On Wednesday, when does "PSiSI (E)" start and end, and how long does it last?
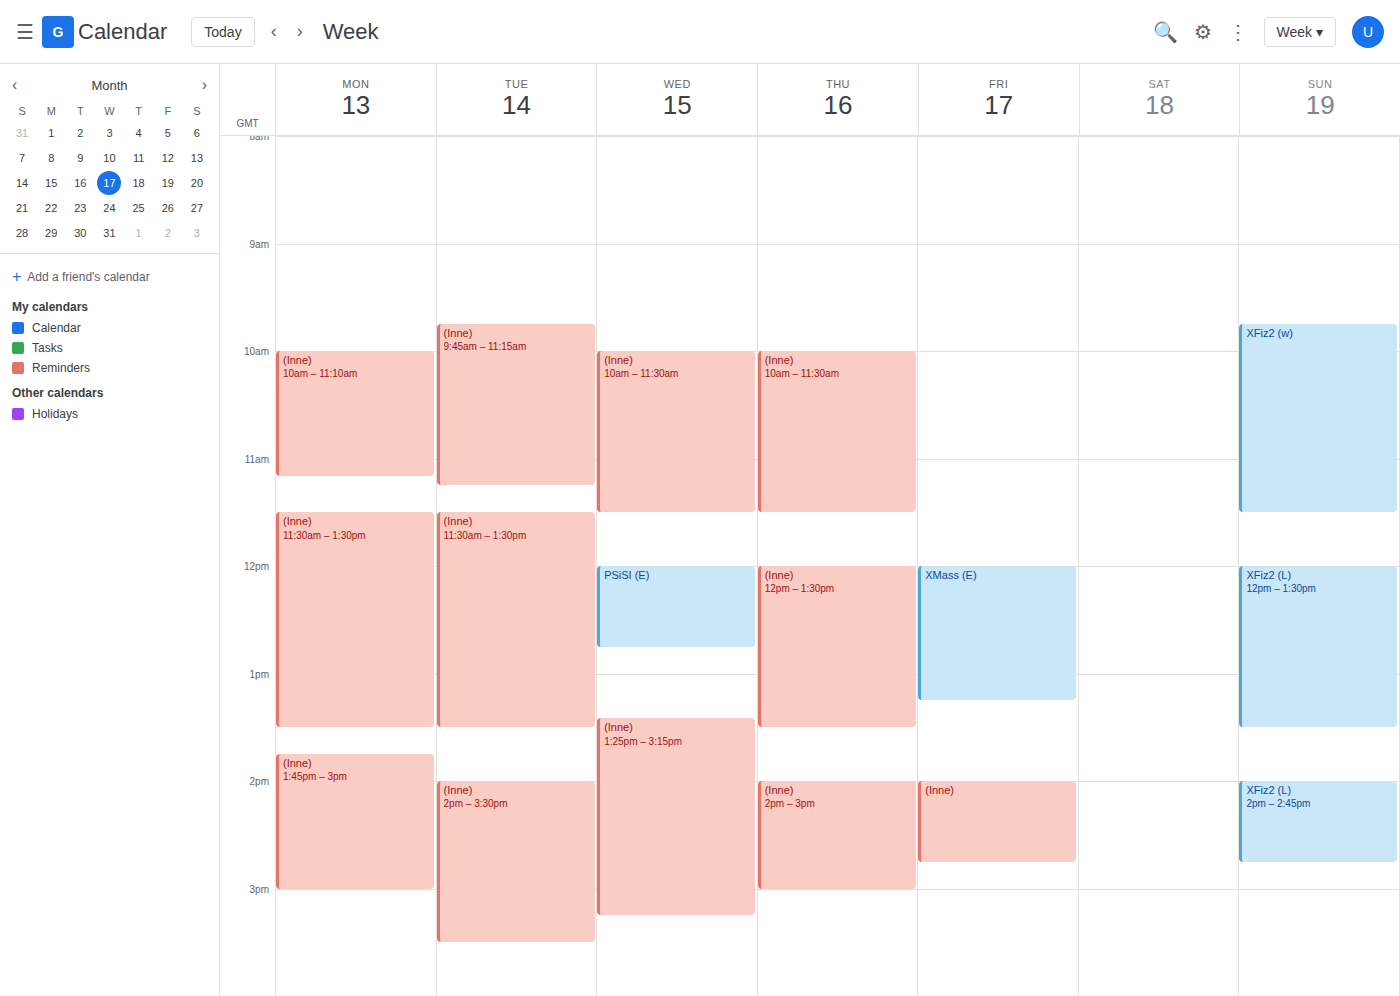
12:00 PM to 12:45 PM, 45 minutes